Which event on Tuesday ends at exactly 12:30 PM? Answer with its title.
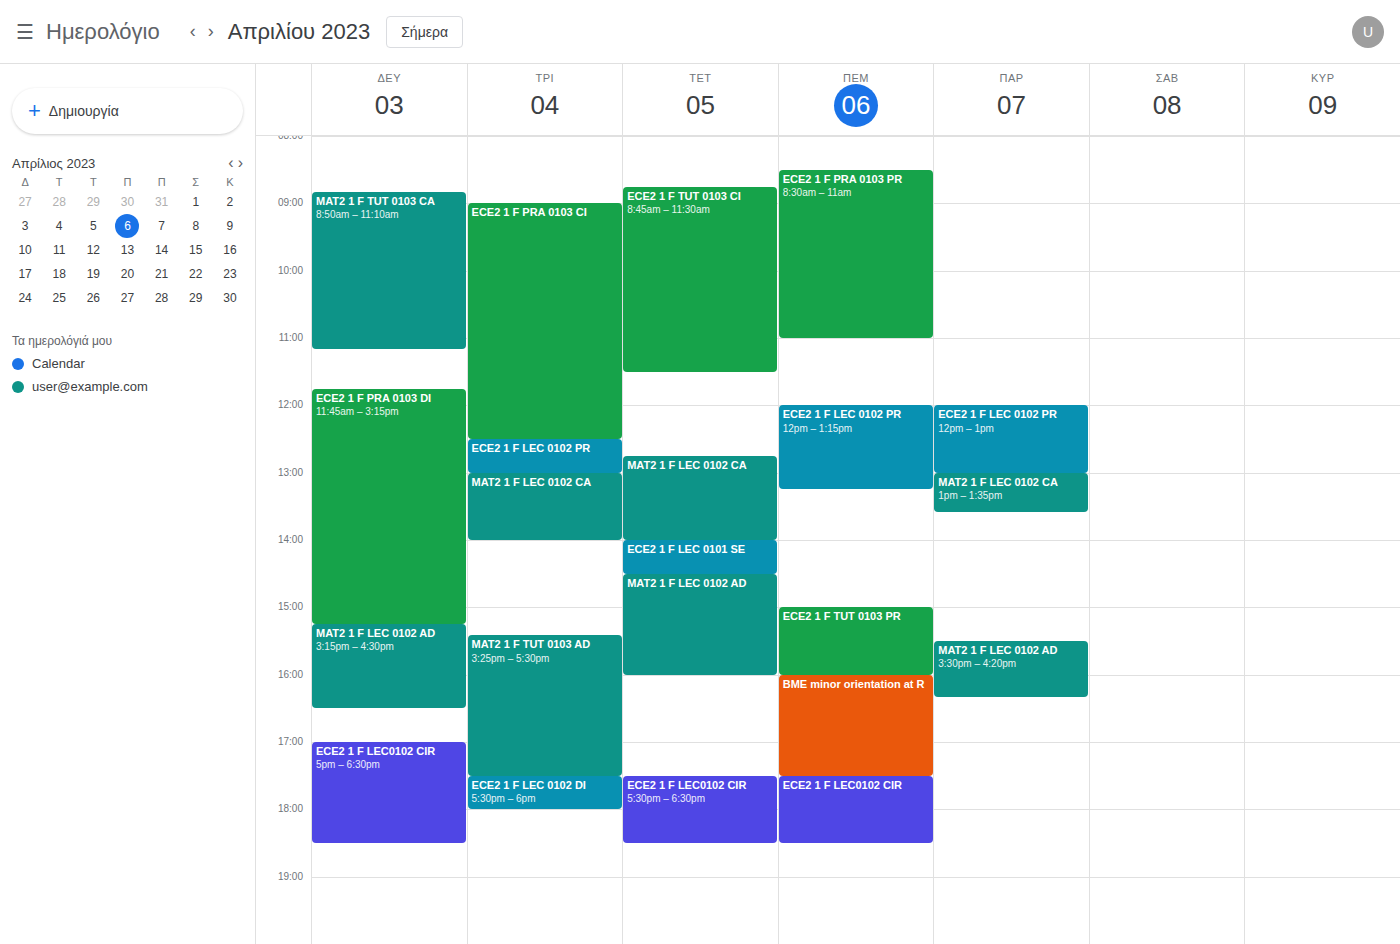
"ECE2 1 F PRA 0103 CI"